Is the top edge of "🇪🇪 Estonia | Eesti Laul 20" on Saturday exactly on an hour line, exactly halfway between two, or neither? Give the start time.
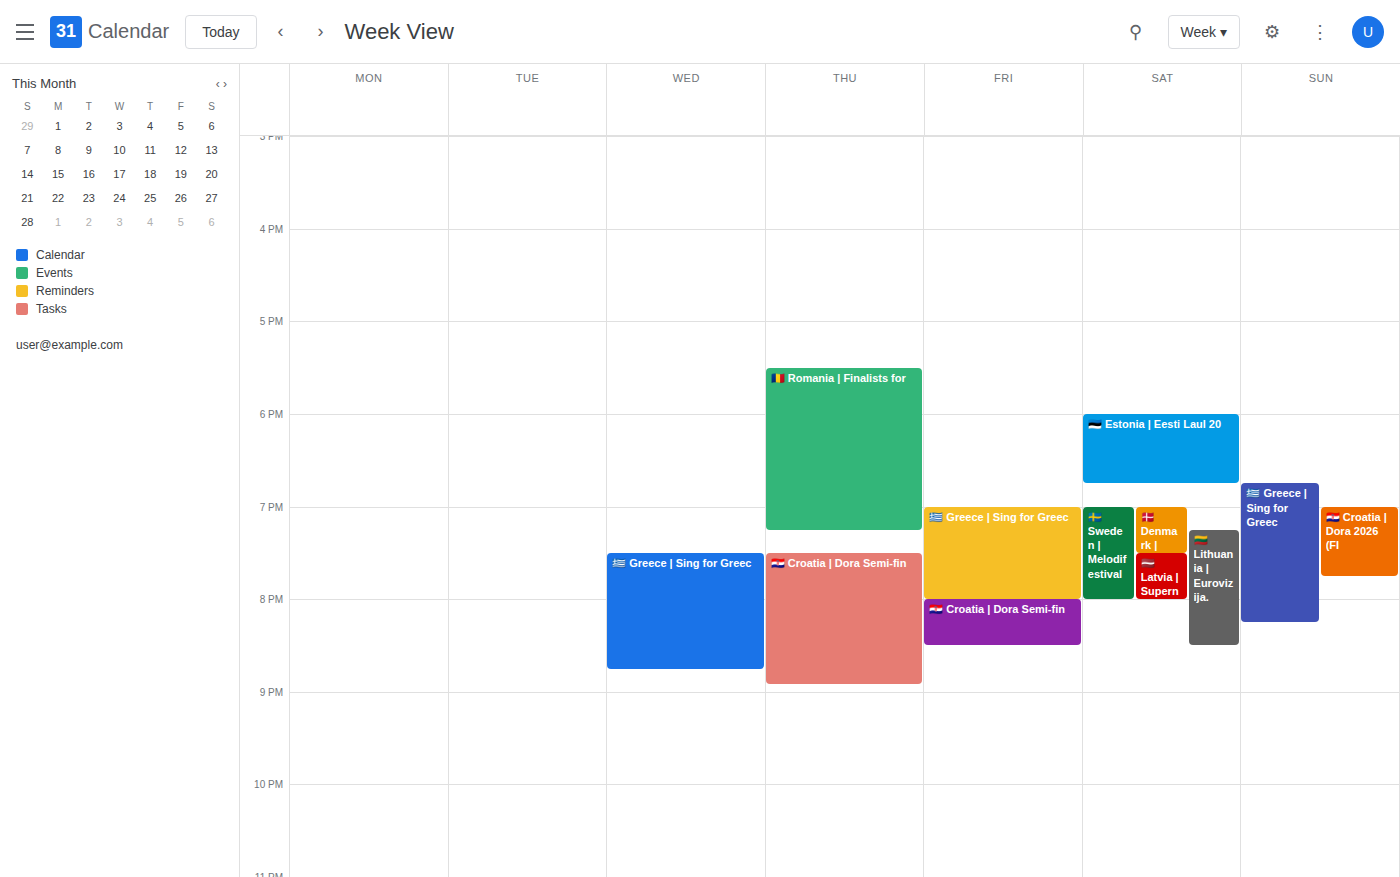
6:00 PM -- exactly on the 6 PM line.